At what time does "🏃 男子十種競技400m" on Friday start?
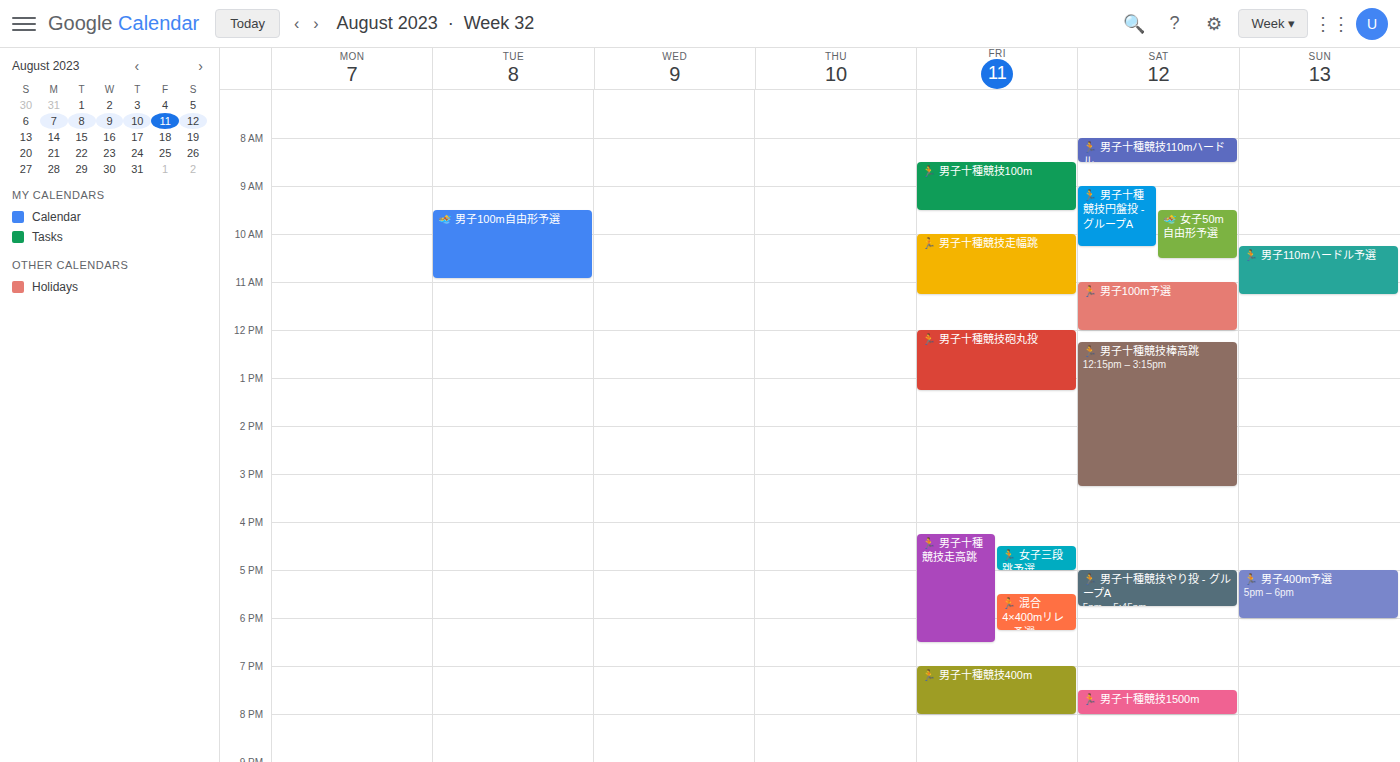
7:00 PM